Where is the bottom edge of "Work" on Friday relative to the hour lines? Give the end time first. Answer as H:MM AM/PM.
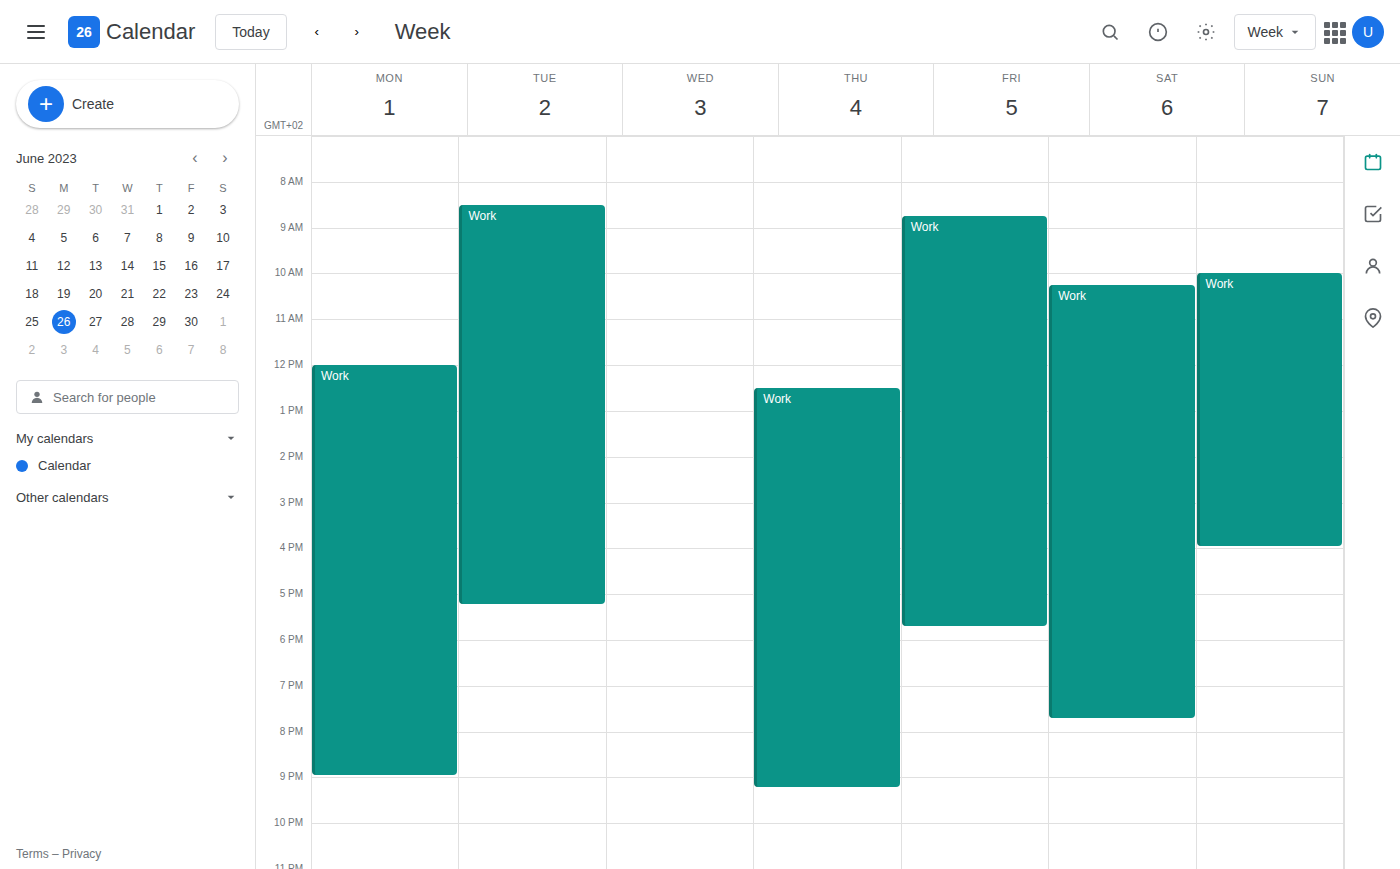
5:45 PM -- neither: three quarters of the way from the 5 PM line to the 6 PM line.